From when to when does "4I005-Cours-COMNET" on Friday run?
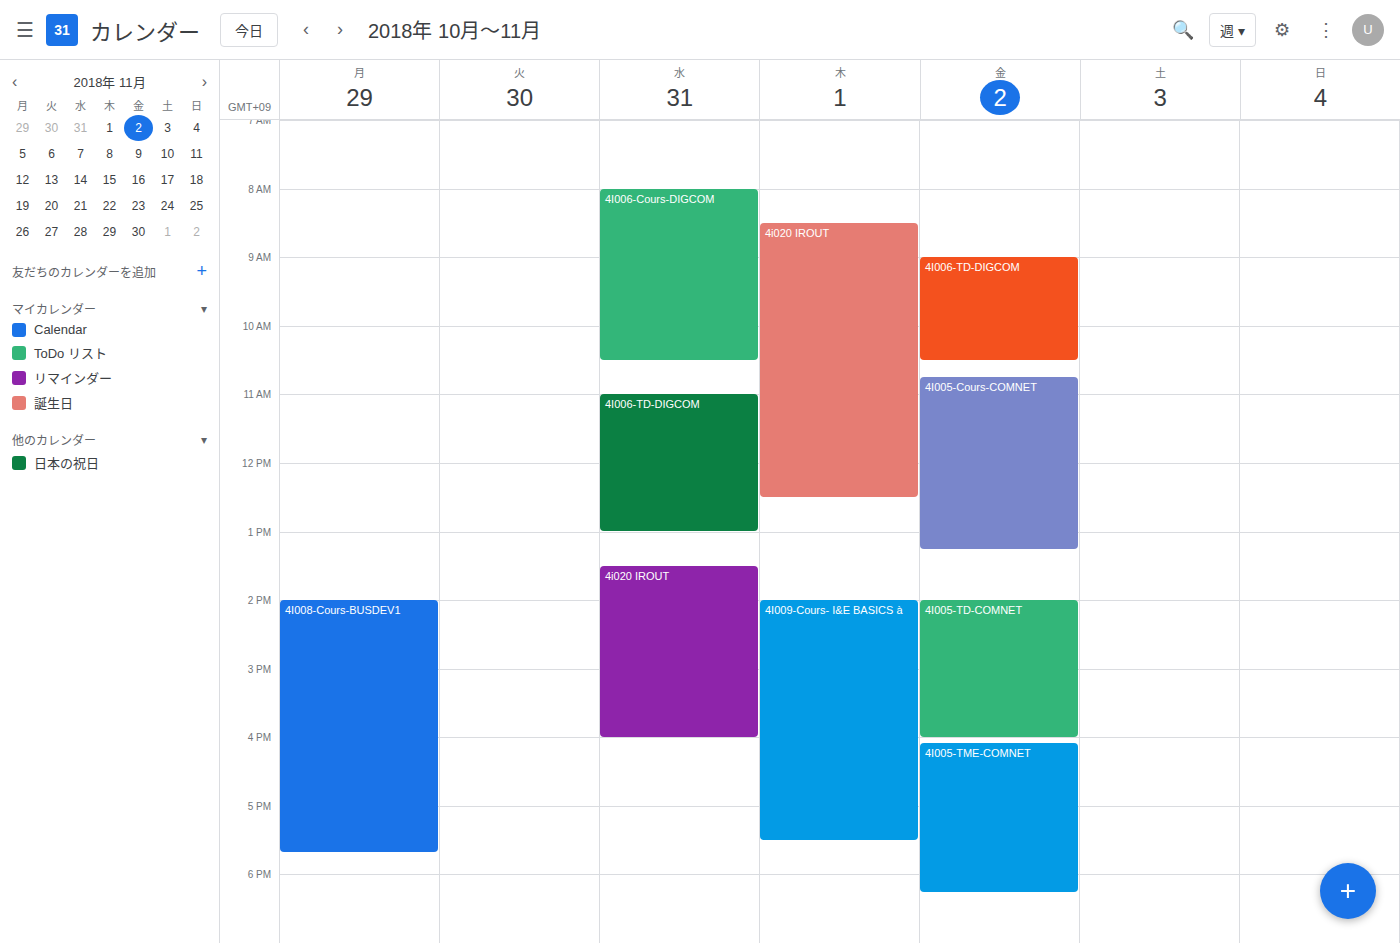
10:45 to 13:15